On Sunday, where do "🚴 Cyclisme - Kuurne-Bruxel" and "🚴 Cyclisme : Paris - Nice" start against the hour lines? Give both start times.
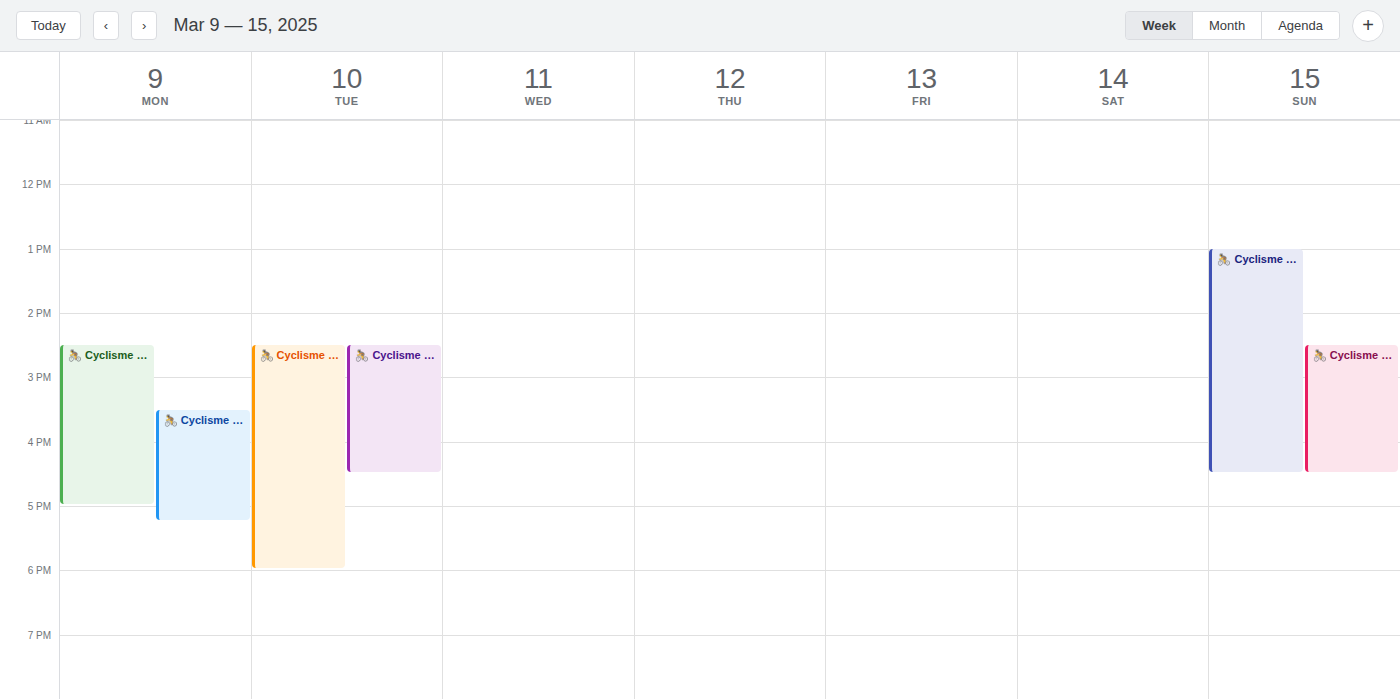
"🚴 Cyclisme - Kuurne-Bruxel": 1:00 PM, exactly on the 1 PM line. "🚴 Cyclisme : Paris - Nice": 2:30 PM, halfway between the 2 PM and 3 PM lines.